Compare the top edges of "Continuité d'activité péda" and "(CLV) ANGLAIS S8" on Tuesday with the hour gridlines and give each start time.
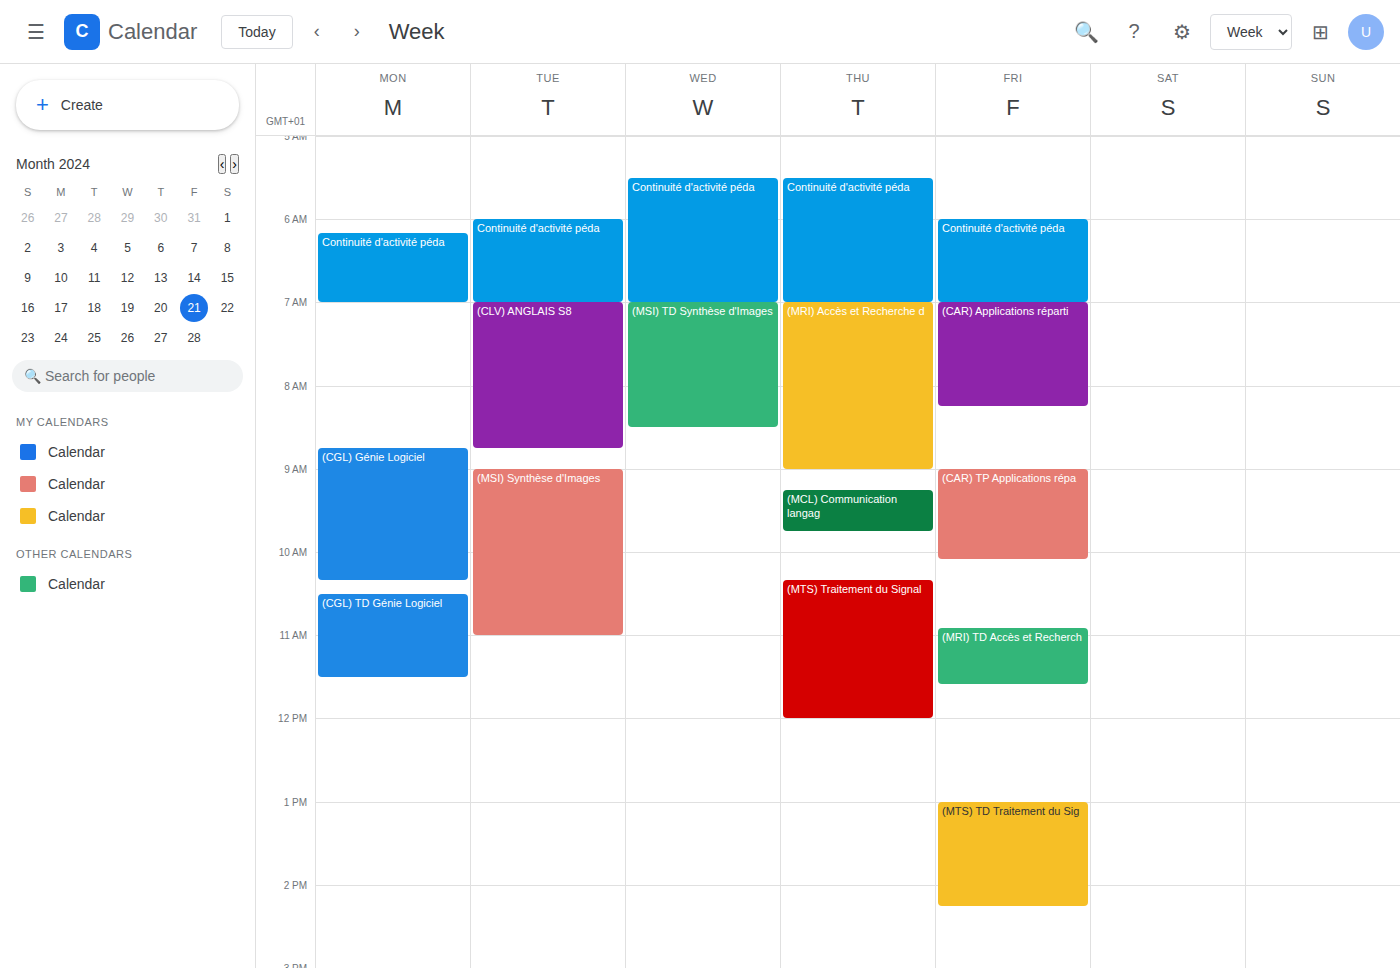
"Continuité d'activité péda": 6:00 AM, exactly on the 6 AM line. "(CLV) ANGLAIS S8": 7:00 AM, exactly on the 7 AM line.